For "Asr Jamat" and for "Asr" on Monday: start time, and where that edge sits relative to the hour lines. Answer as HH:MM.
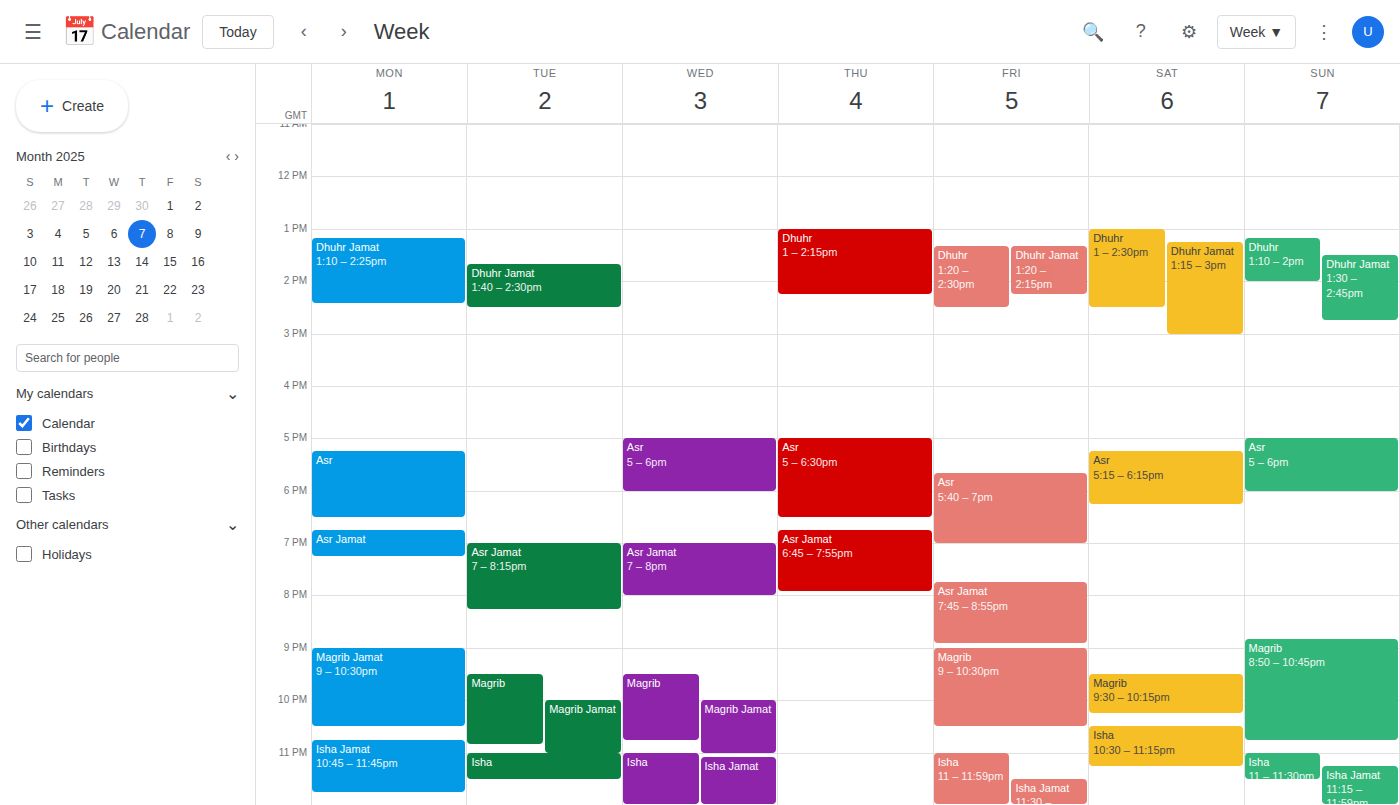
"Asr Jamat": 18:45, neither: three quarters of the way from the 18:00 line to the 19:00 line. "Asr": 17:15, neither: a quarter of the way from the 17:00 line to the 18:00 line.